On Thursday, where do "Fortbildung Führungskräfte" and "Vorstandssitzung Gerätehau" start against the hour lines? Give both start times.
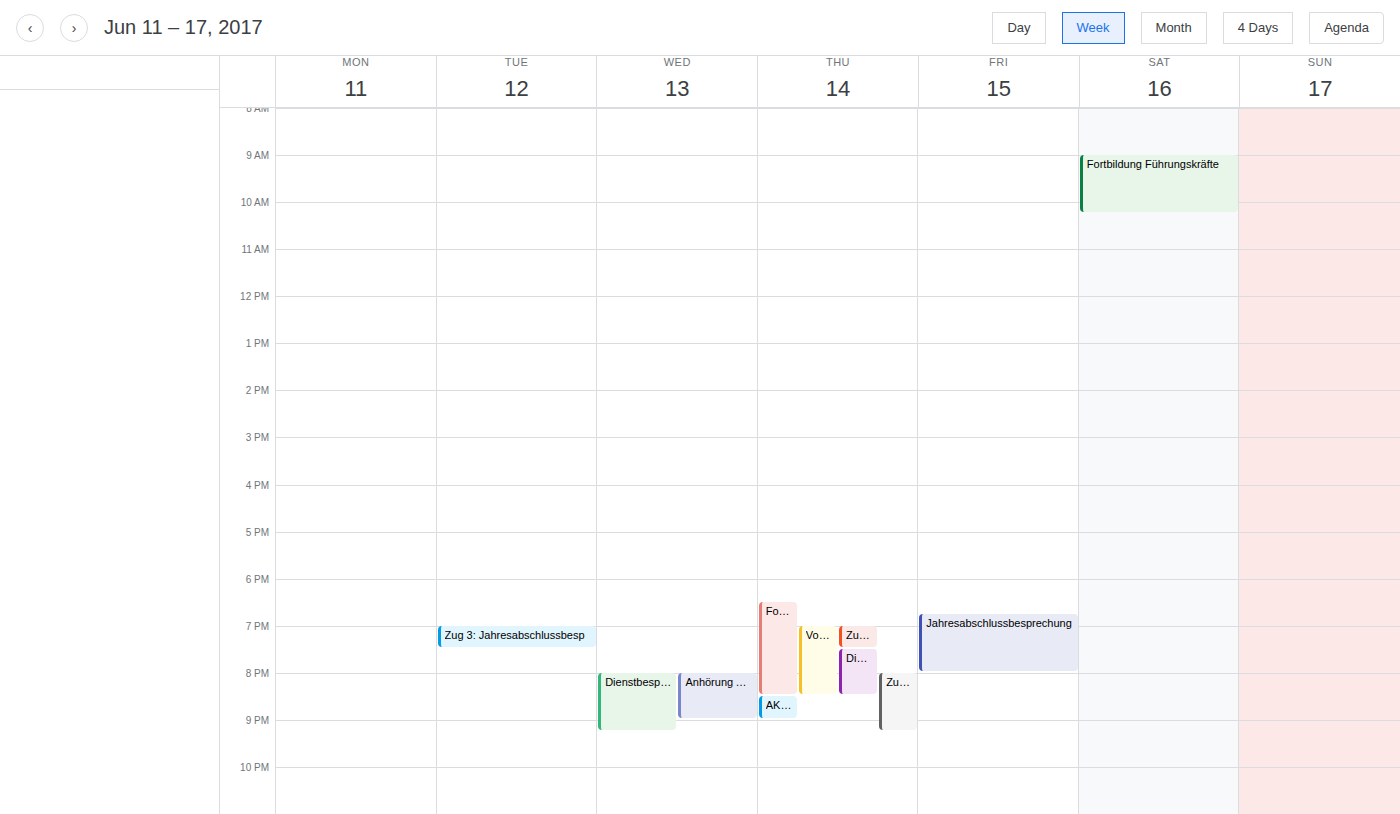
"Fortbildung Führungskräfte": 6:30 PM, halfway between the 6 PM and 7 PM lines. "Vorstandssitzung Gerätehau": 7:00 PM, exactly on the 7 PM line.